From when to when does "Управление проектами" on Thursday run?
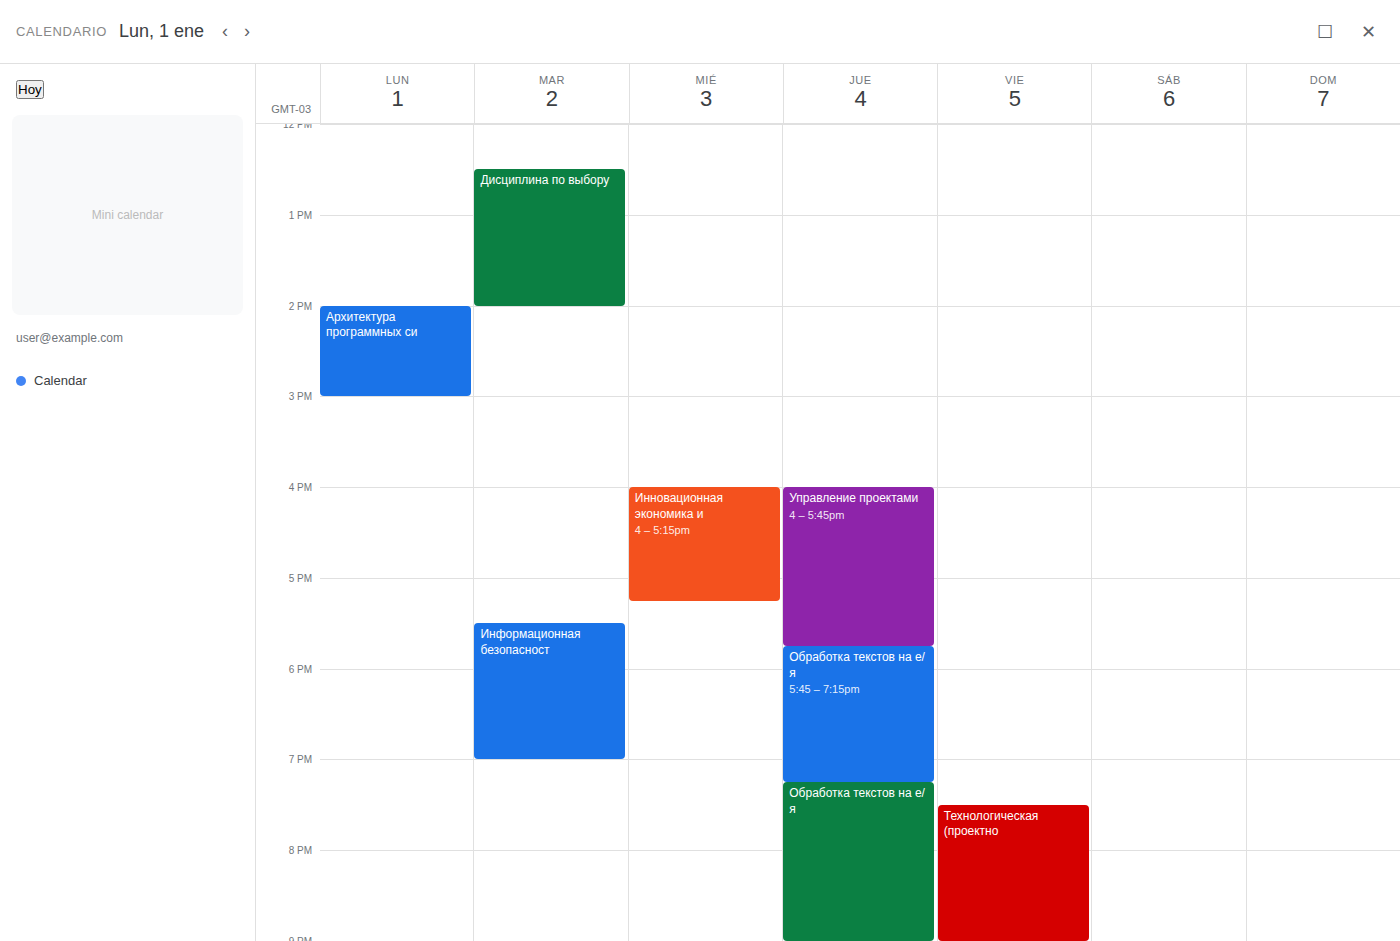
4:00 PM to 5:45 PM